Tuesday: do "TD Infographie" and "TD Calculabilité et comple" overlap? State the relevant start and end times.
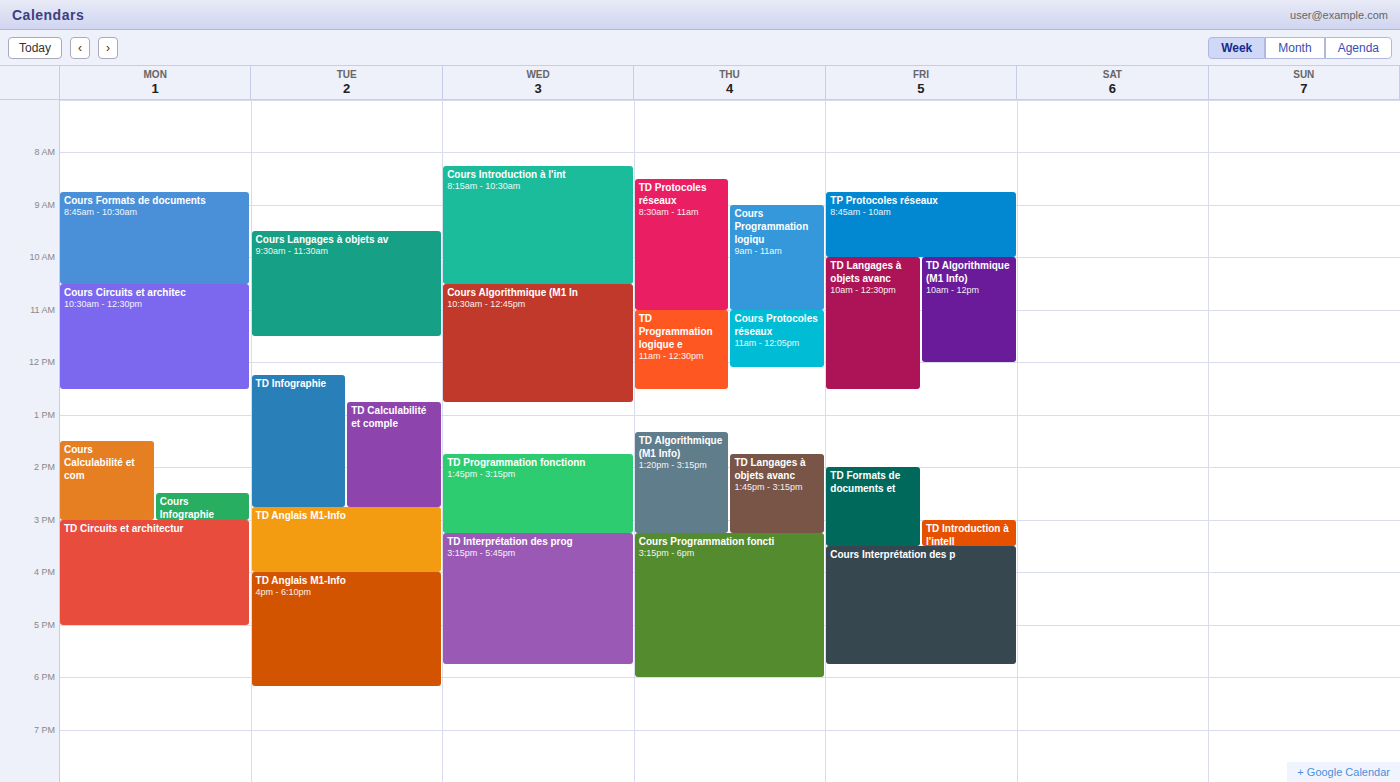
"TD Calculabilité et comple" runs 12:45 PM to 2:45 PM, inside "TD Infographie" -- they overlap.